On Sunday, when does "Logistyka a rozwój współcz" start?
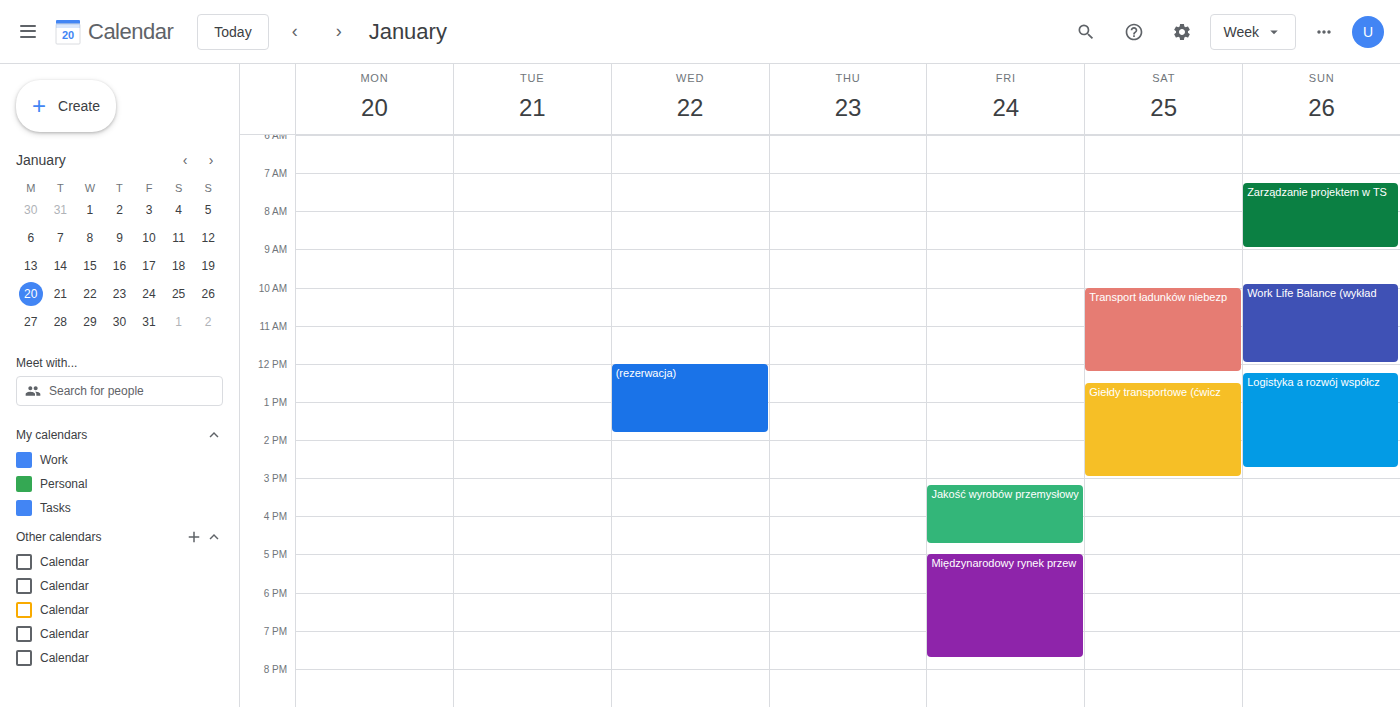
12:15 PM